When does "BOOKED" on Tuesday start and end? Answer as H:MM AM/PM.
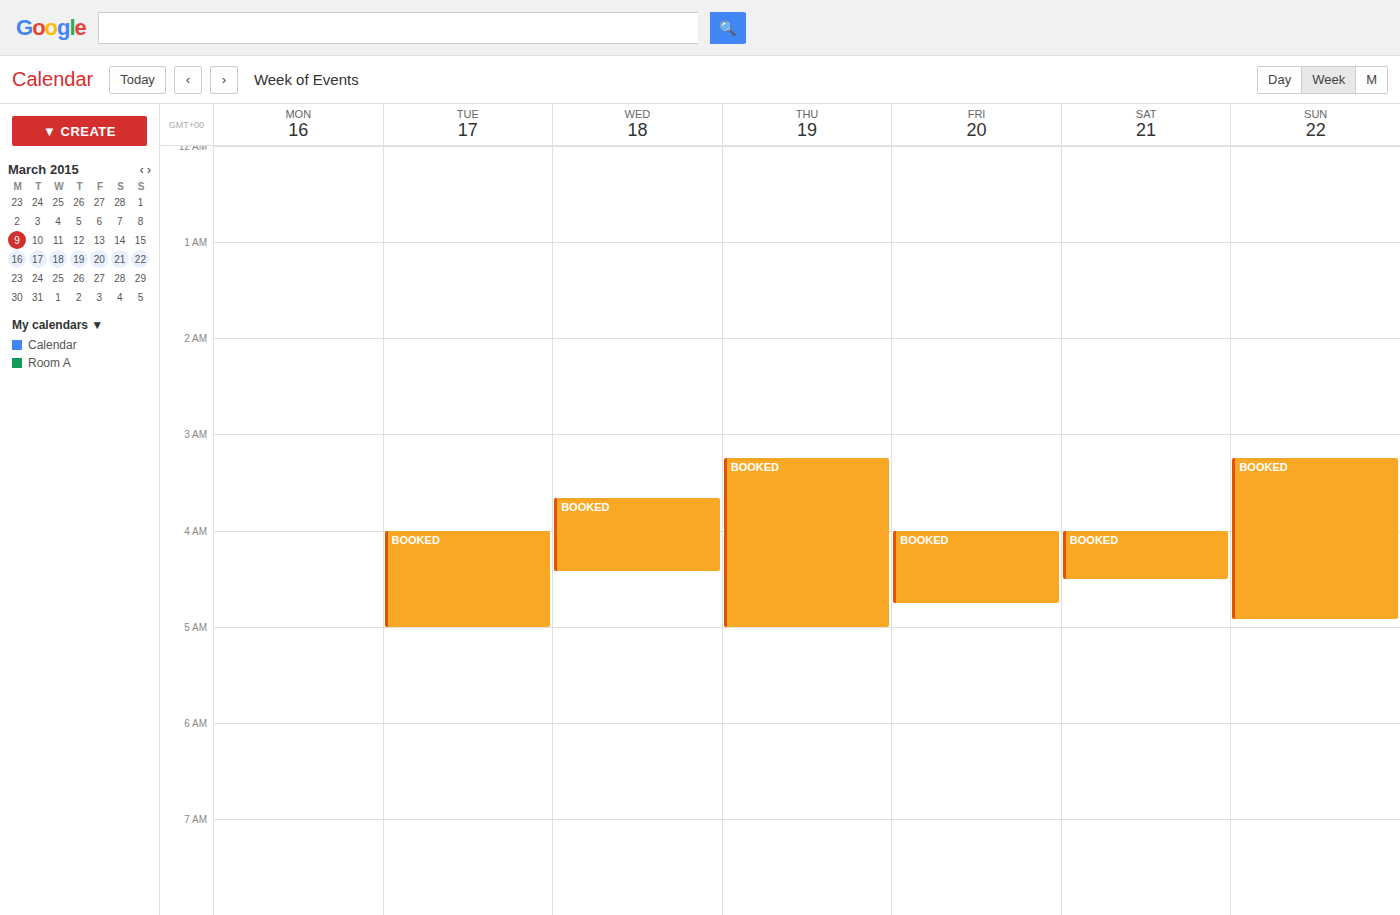
4:00 AM to 5:00 AM